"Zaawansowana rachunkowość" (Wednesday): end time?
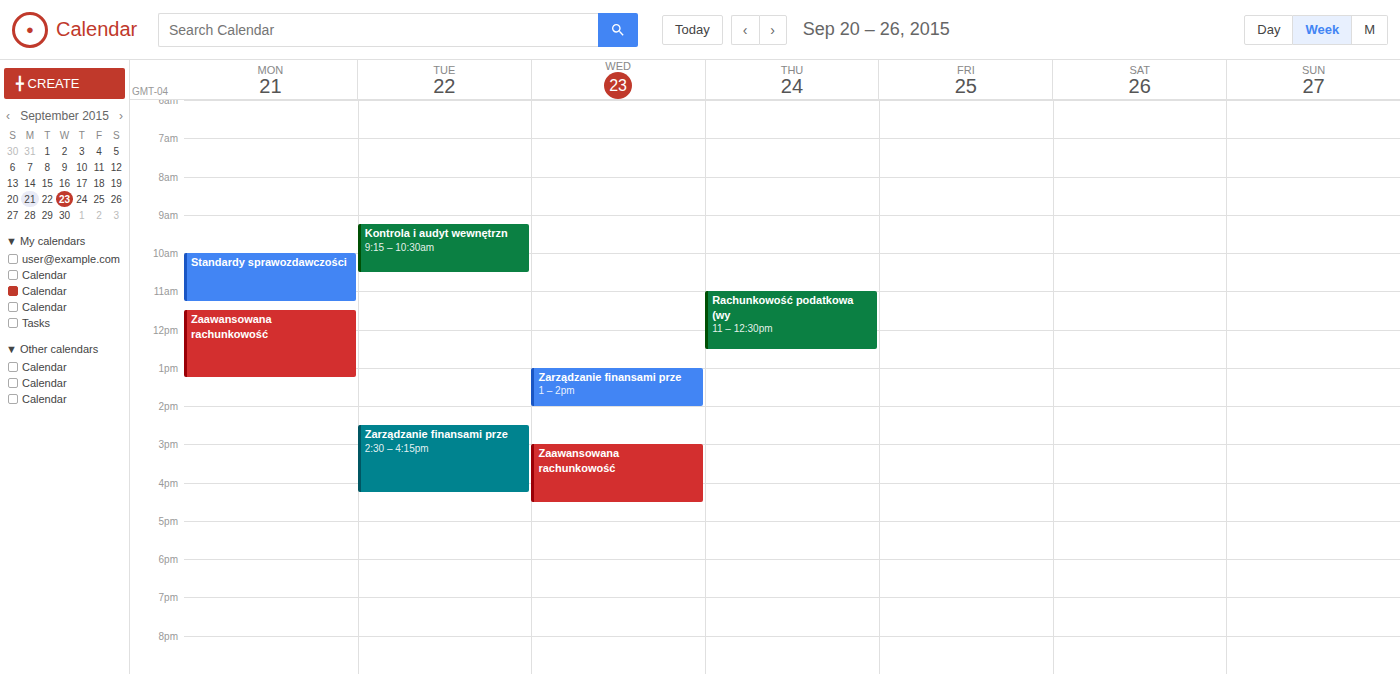
4:30 PM